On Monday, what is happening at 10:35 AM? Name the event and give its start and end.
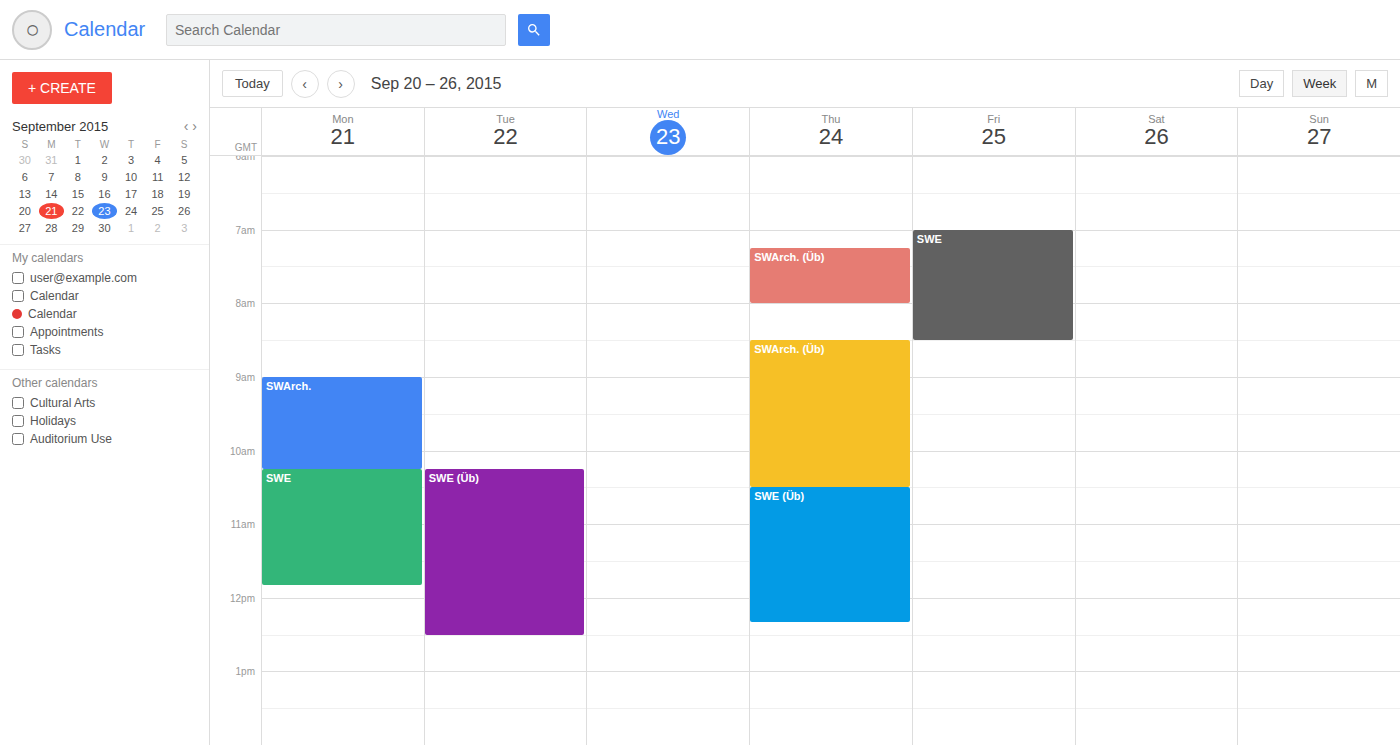
"SWE", 10:15 AM to 11:50 AM